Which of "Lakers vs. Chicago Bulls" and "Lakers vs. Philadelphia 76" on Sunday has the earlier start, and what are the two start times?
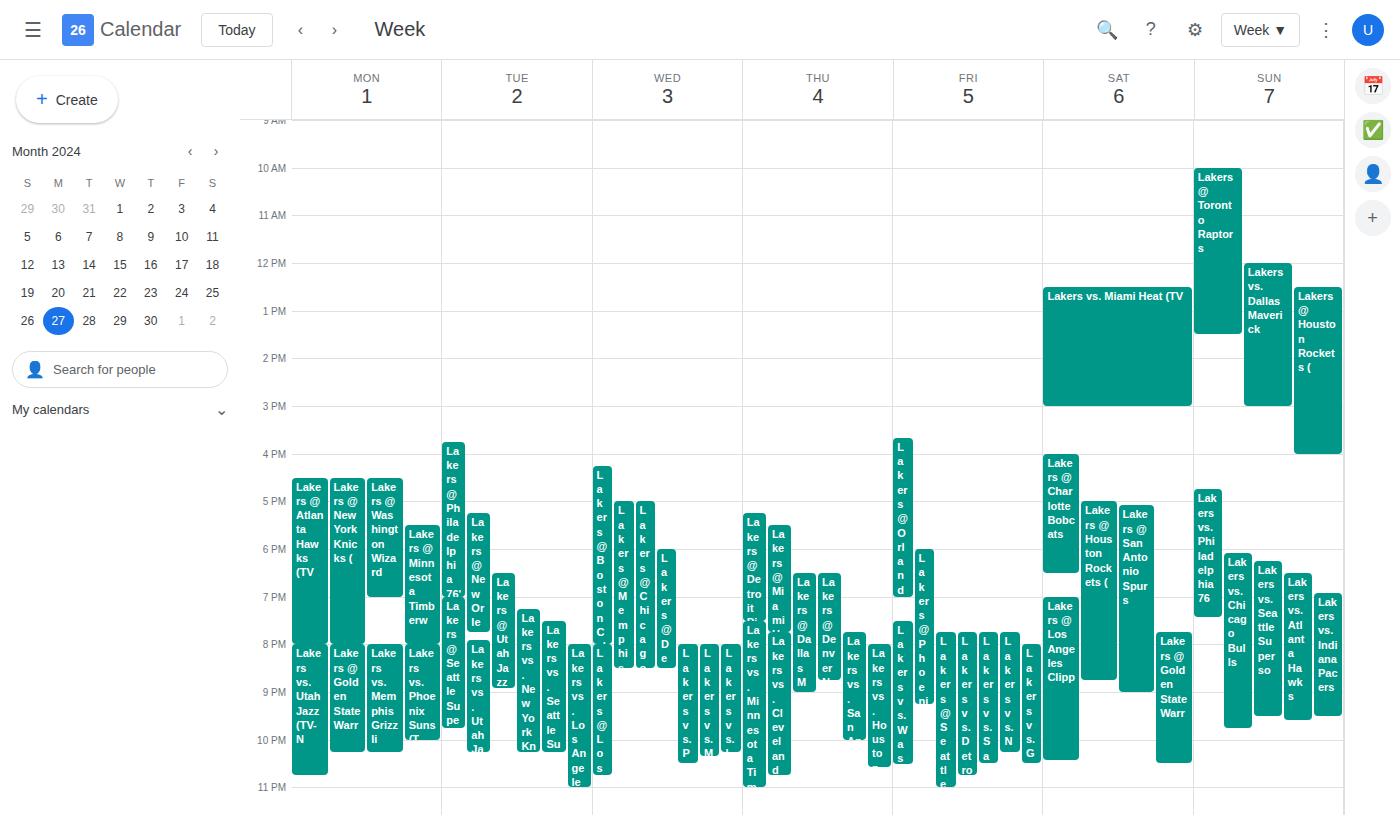
"Lakers vs. Philadelphia 76" 16:45; "Lakers vs. Chicago Bulls" 18:05.